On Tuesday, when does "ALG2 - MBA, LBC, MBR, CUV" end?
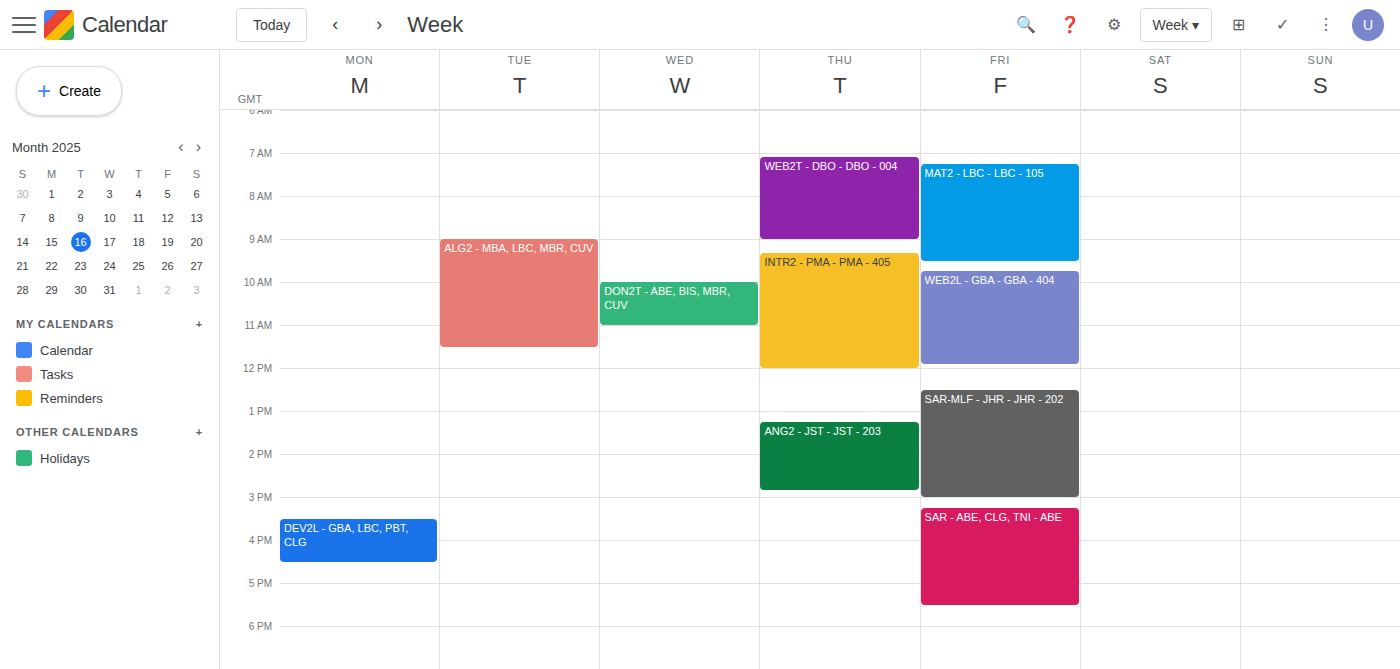
11:30 AM